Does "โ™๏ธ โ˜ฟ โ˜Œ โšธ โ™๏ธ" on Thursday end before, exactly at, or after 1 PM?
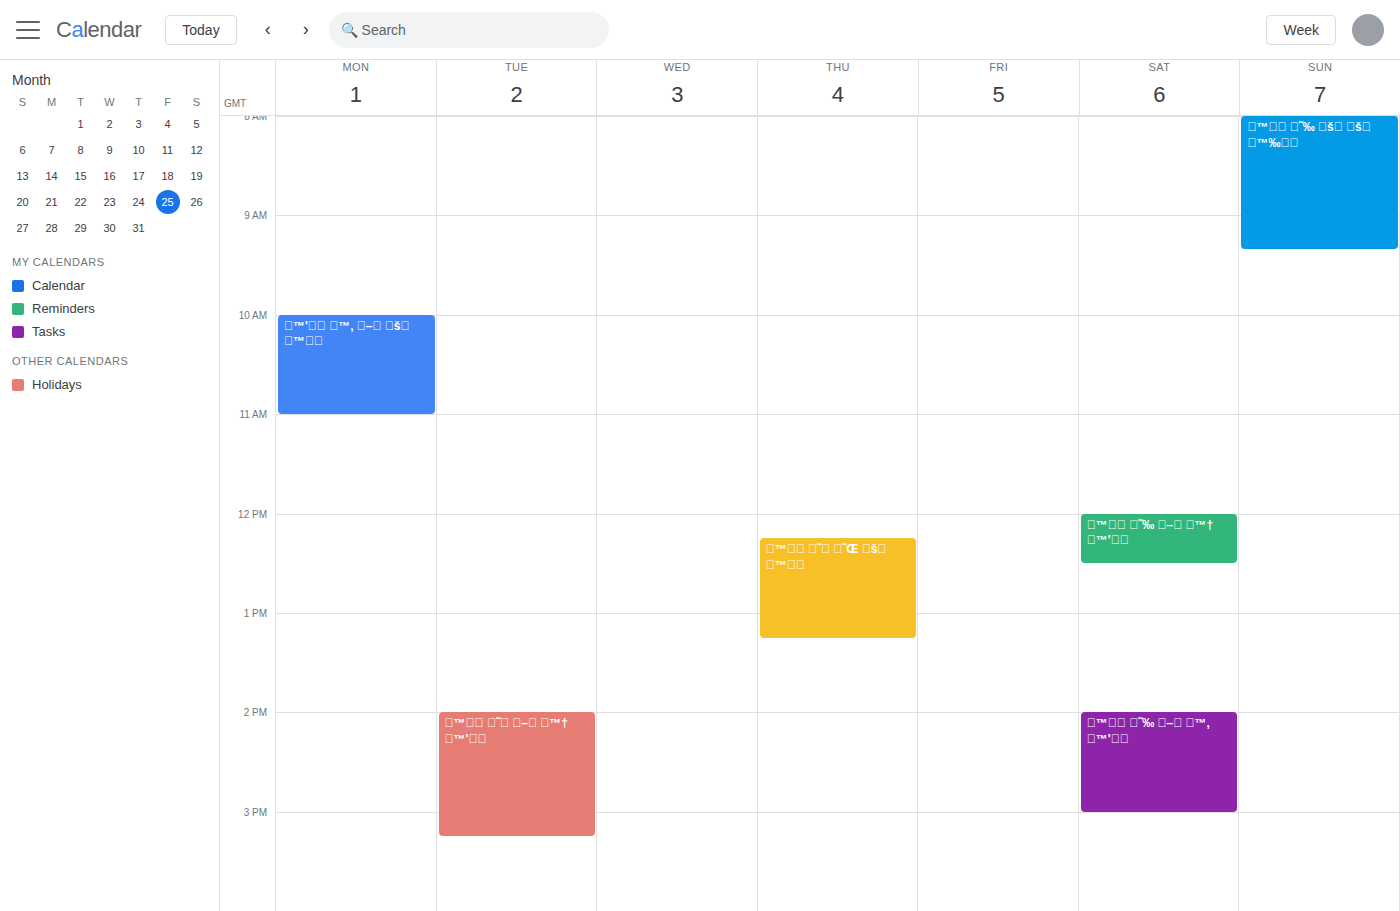
1:15 PM -- after 1 PM, 15 minutes below the 1 PM line.